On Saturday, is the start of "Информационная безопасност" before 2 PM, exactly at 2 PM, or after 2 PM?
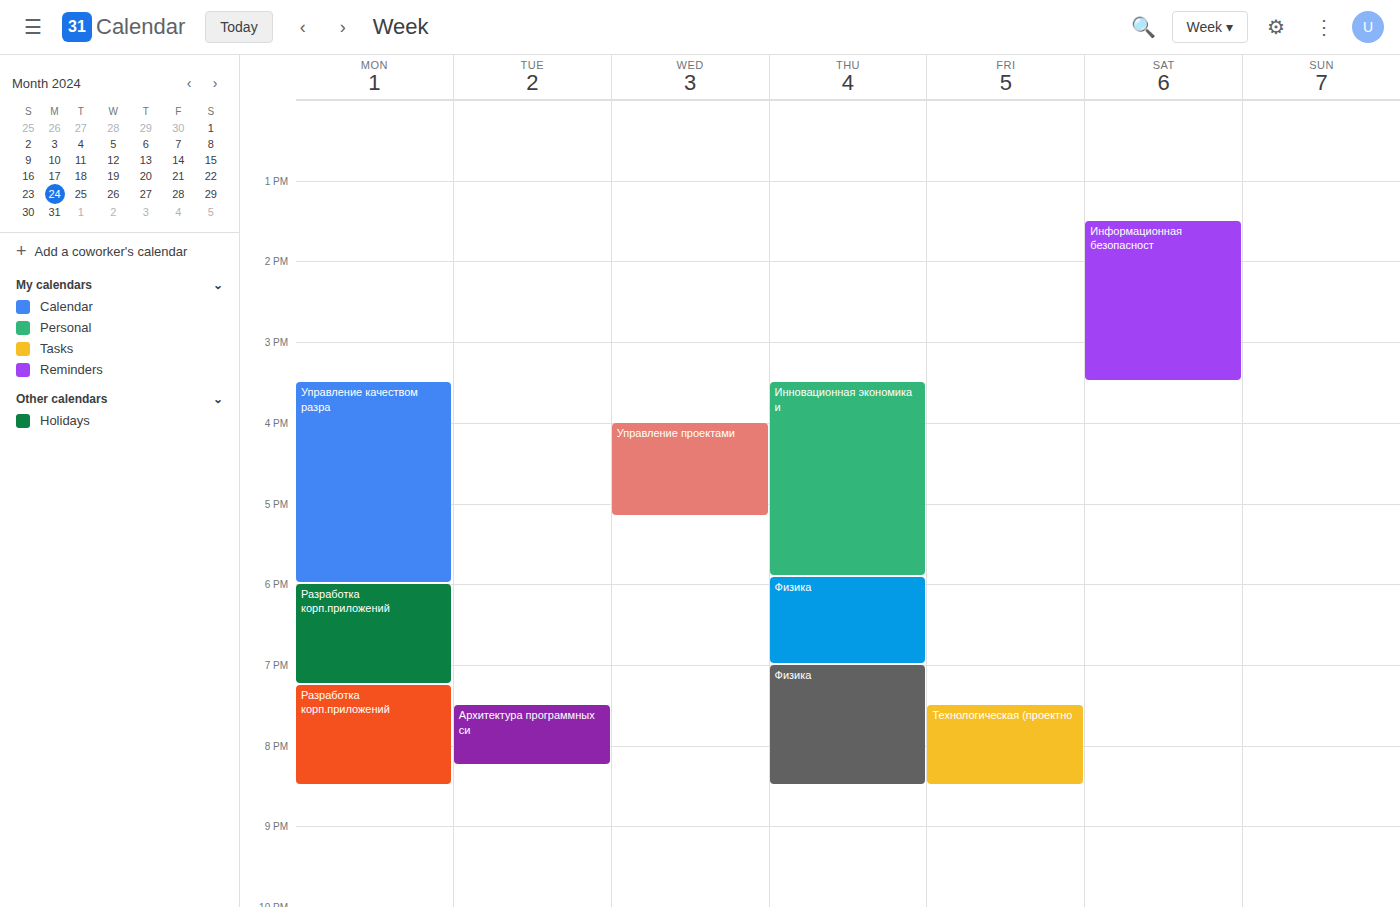
1:30 PM -- before 2 PM, 30 minutes above the 2 PM line.